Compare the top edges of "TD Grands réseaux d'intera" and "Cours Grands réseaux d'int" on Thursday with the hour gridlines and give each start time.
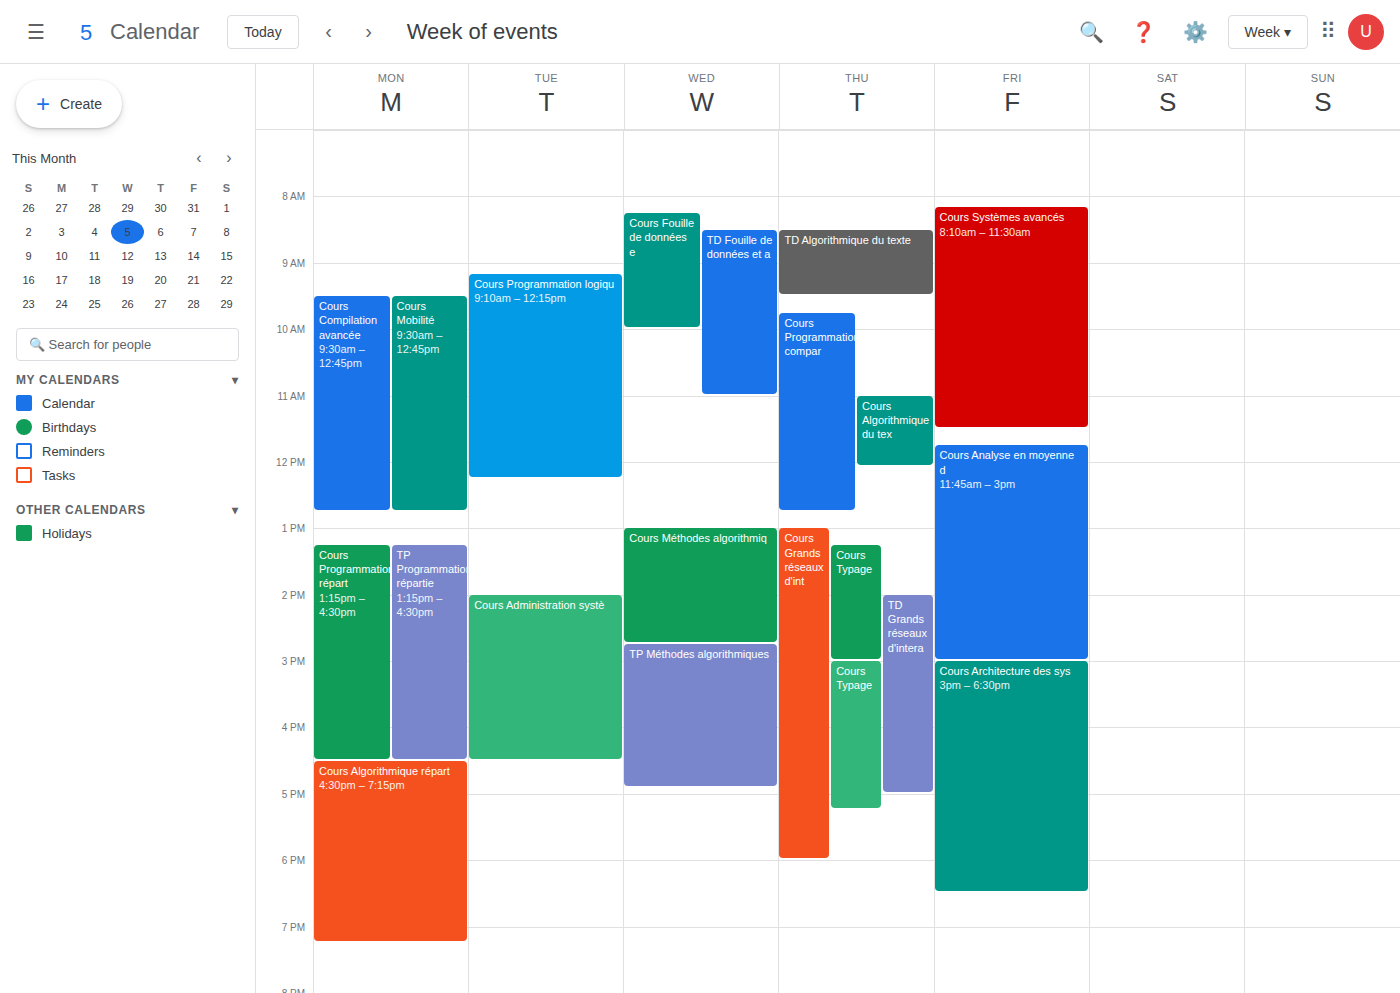
"TD Grands réseaux d'intera": 14:00, exactly on the 14:00 line. "Cours Grands réseaux d'int": 13:00, exactly on the 13:00 line.